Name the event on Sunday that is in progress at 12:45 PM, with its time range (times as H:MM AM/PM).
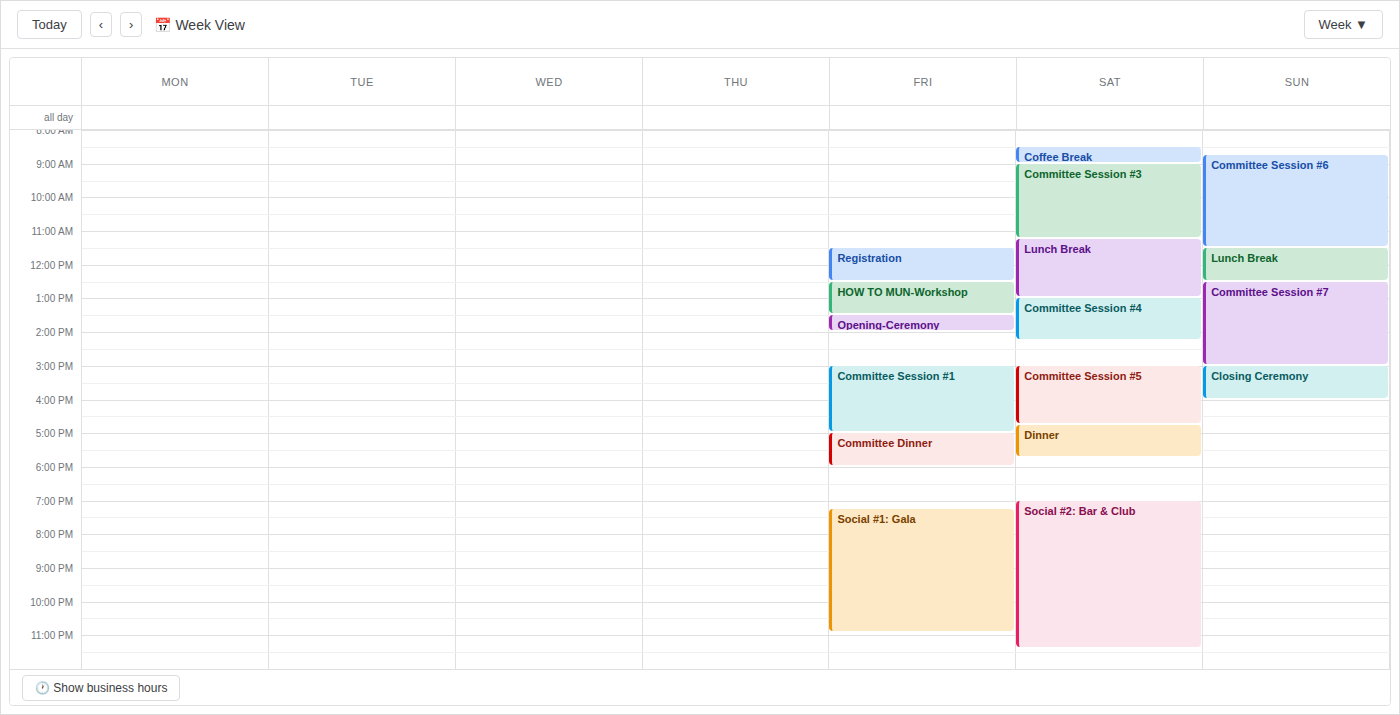
"Committee Session #7", 12:30 PM to 3:00 PM